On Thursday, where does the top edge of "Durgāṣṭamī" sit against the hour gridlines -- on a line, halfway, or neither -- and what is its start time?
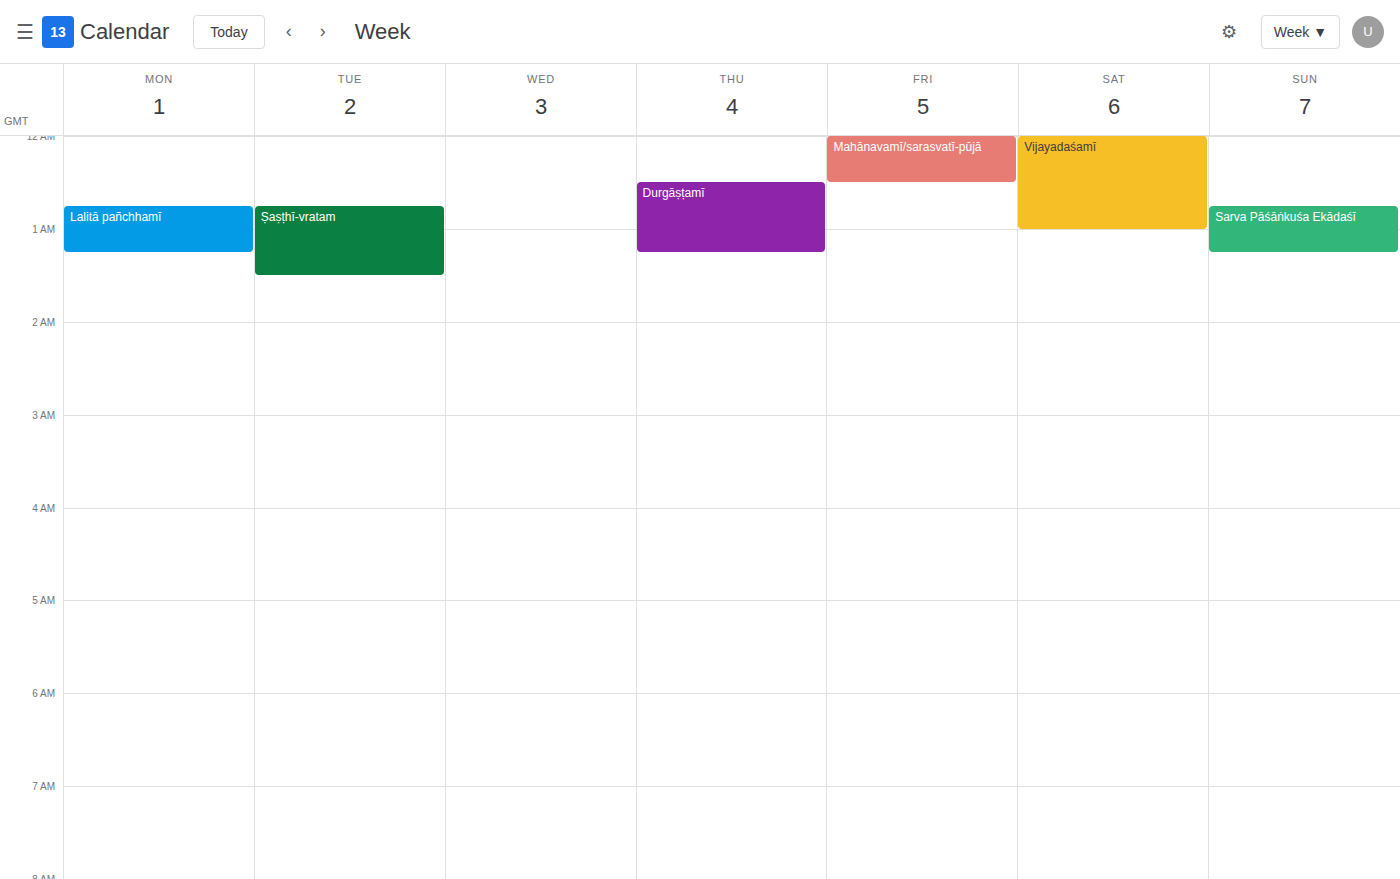
12:30 AM -- halfway between the 12 AM and 1 AM lines.